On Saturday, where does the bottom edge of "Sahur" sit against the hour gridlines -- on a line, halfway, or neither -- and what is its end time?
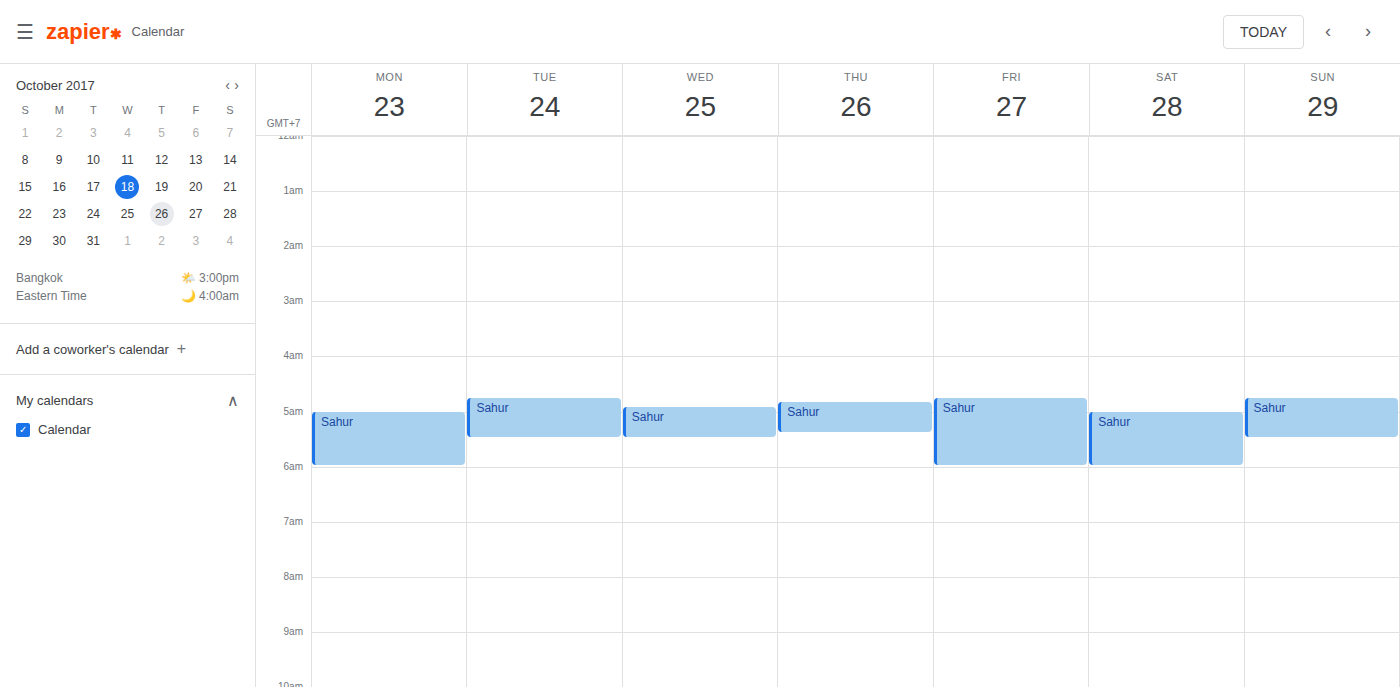
6:00 AM -- exactly on the 6 AM line.